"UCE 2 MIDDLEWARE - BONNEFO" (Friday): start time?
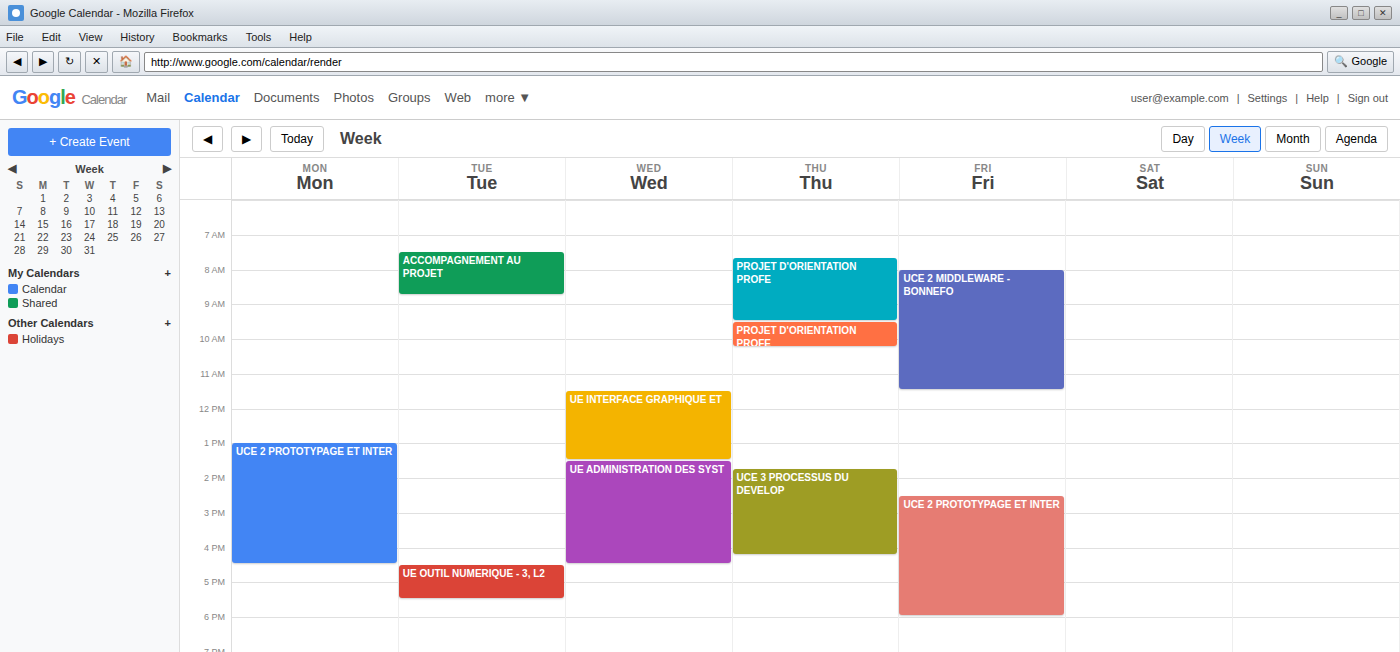
8:00 AM